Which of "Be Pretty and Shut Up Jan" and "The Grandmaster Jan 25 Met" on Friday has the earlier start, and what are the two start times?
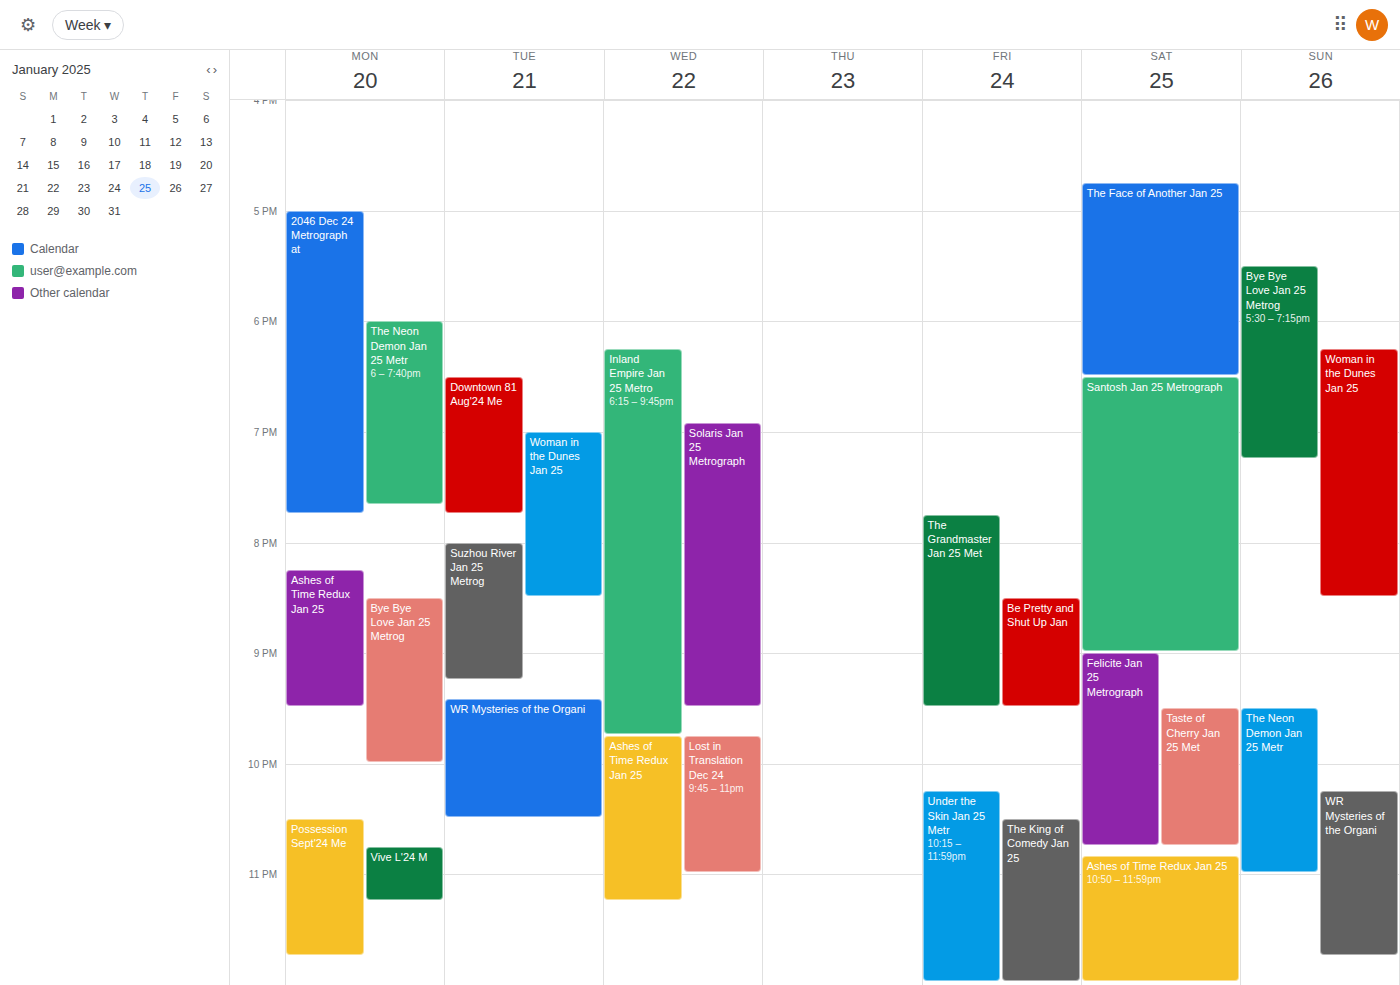
"The Grandmaster Jan 25 Met" 7:45 PM; "Be Pretty and Shut Up Jan" 8:30 PM.